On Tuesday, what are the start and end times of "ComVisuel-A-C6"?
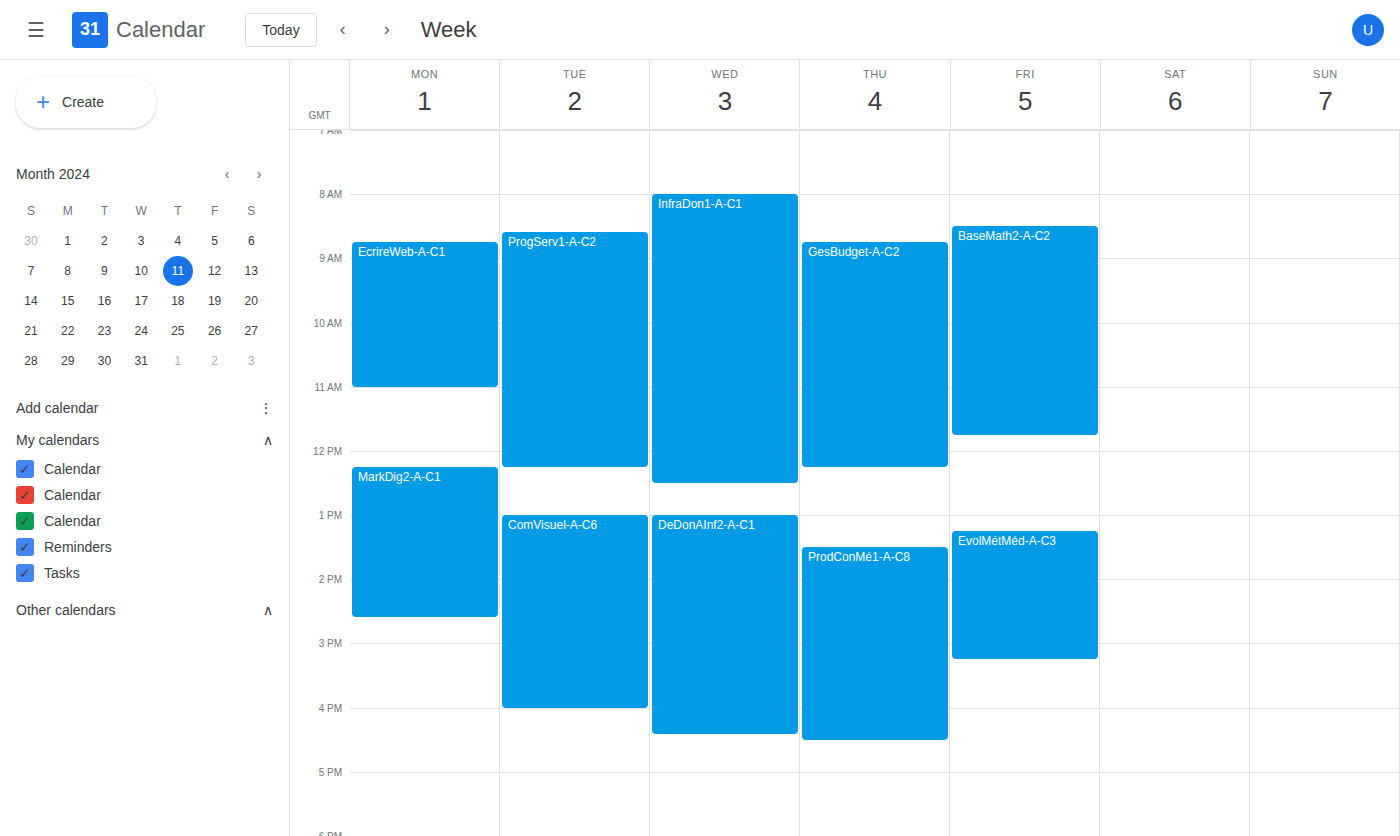
1:00 PM to 4:00 PM